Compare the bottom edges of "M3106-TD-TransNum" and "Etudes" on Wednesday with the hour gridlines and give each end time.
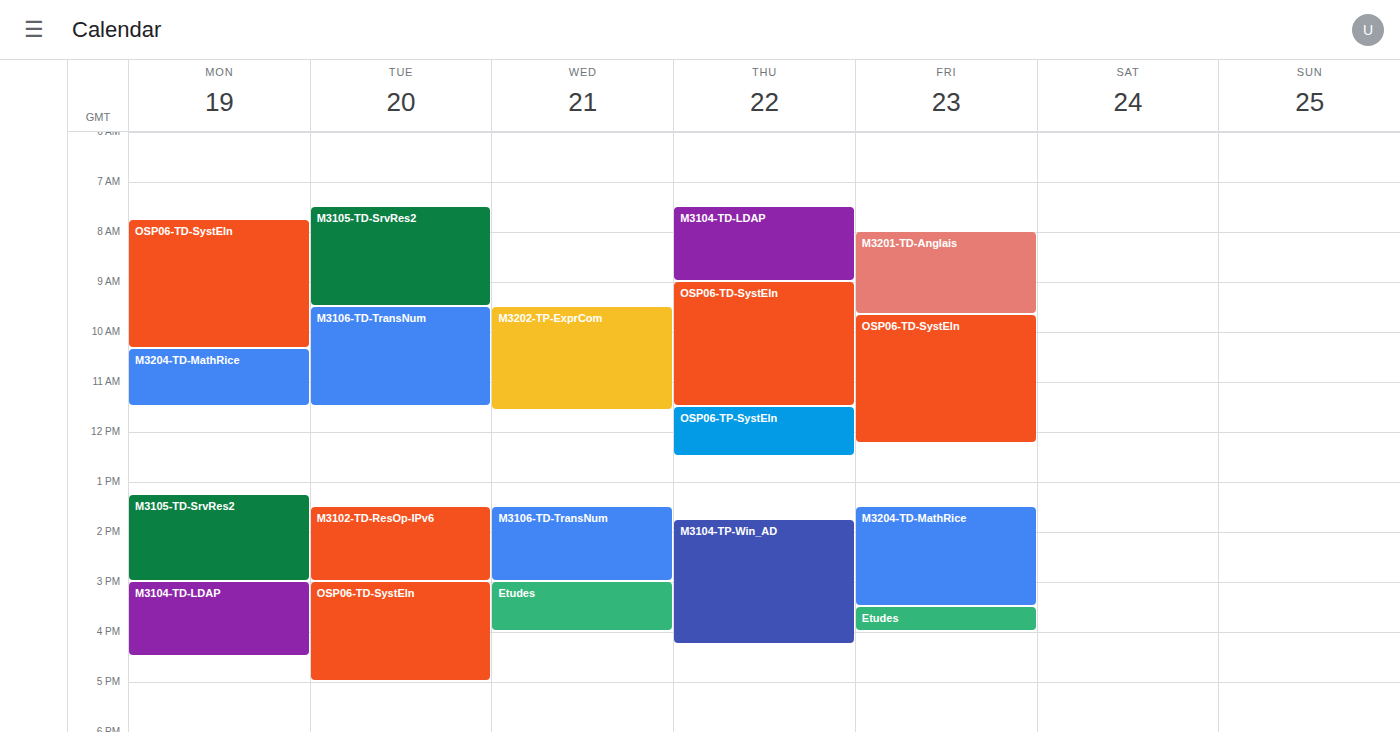
"M3106-TD-TransNum": 3:00 PM, exactly on the 3 PM line. "Etudes": 4:00 PM, exactly on the 4 PM line.